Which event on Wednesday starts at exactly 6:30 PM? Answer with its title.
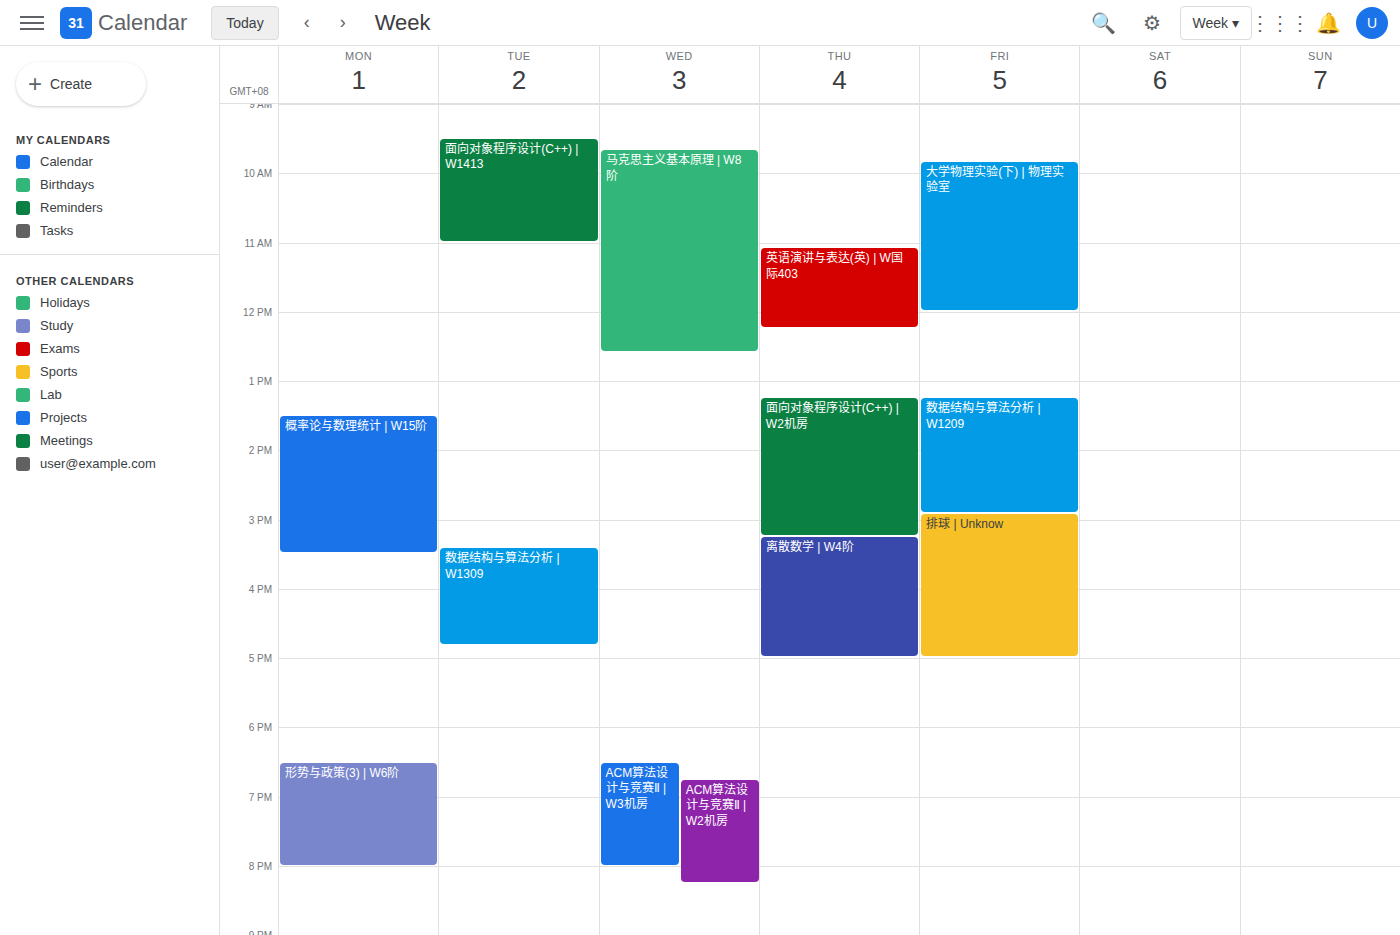
"ACM算法设计与竞赛Ⅱ | W3机房"